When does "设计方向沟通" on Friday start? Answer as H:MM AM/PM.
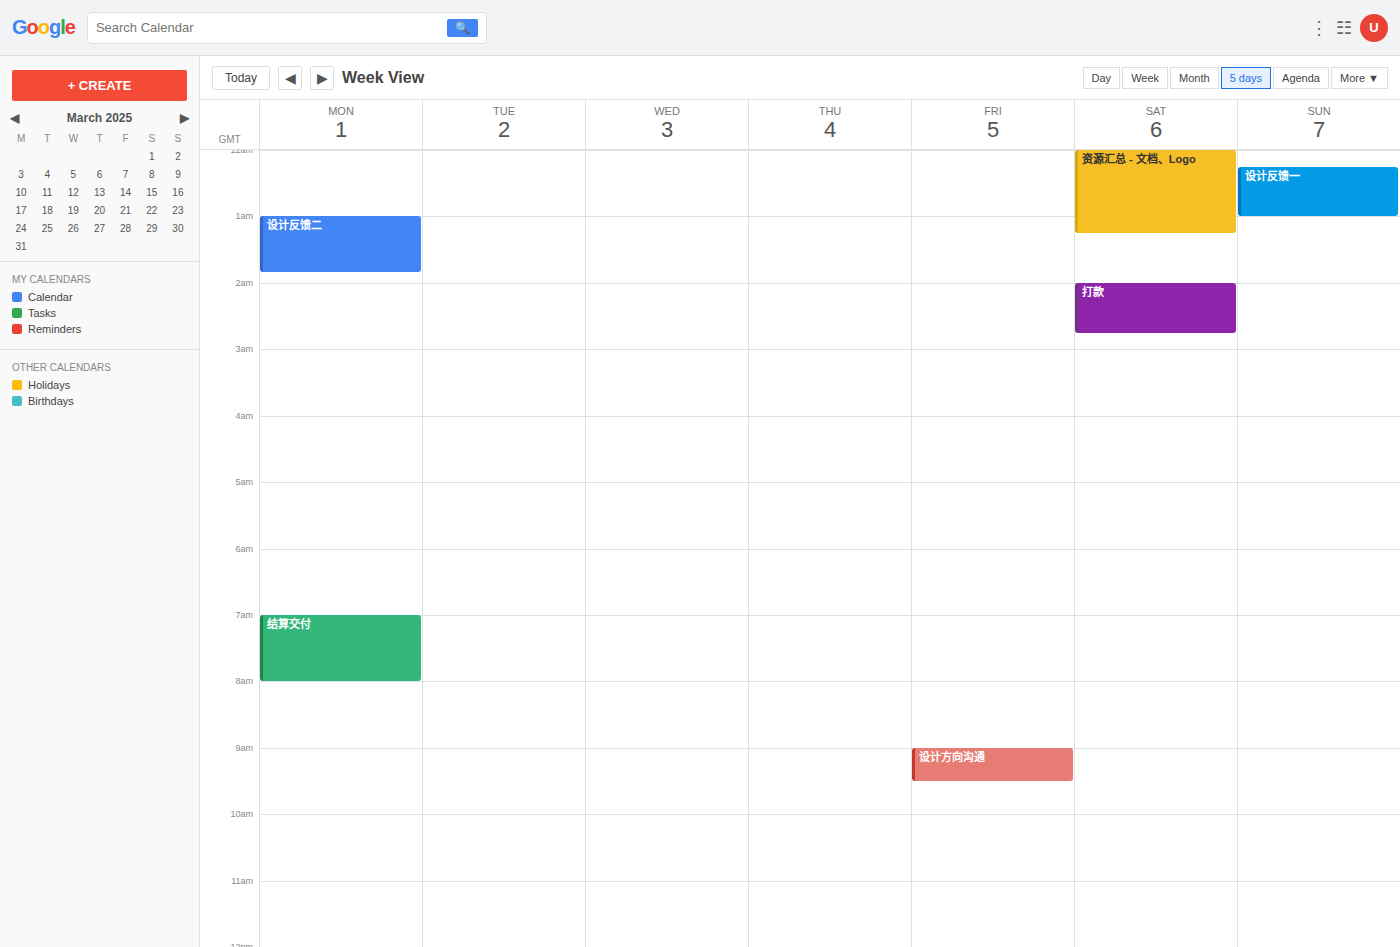
9:00 AM